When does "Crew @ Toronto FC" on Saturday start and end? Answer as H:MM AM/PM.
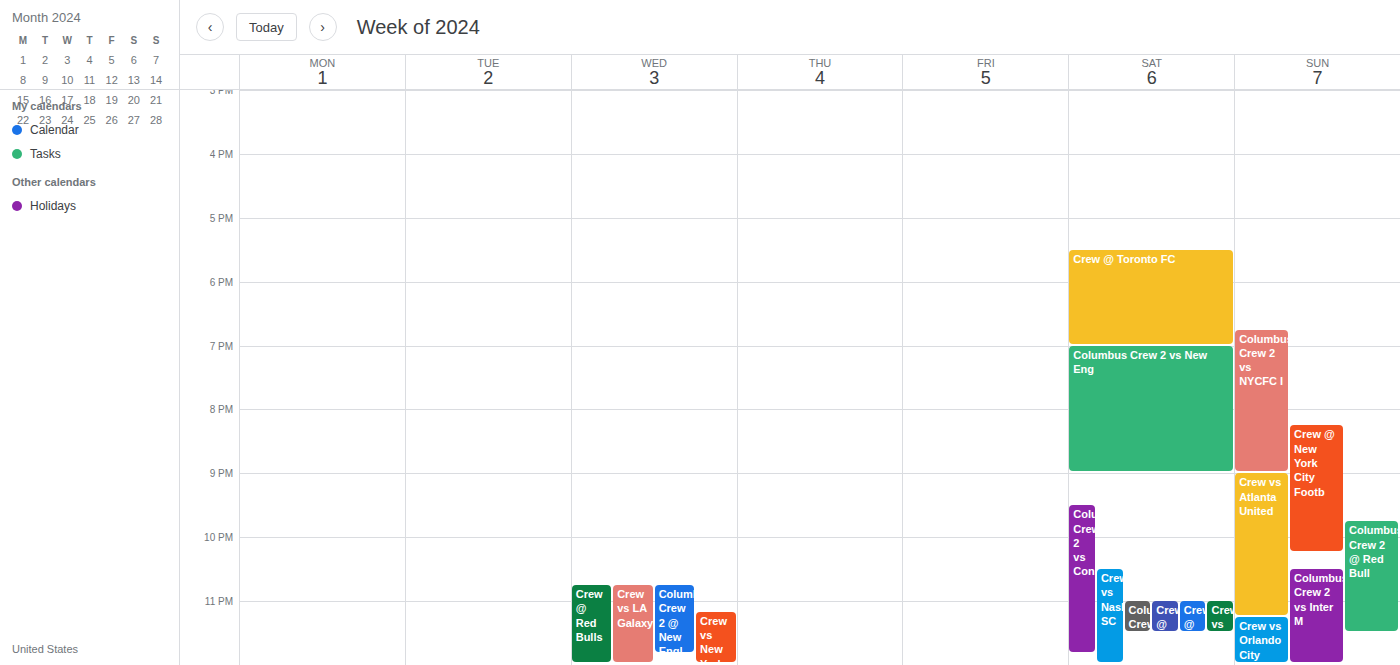
5:30 PM to 7:00 PM